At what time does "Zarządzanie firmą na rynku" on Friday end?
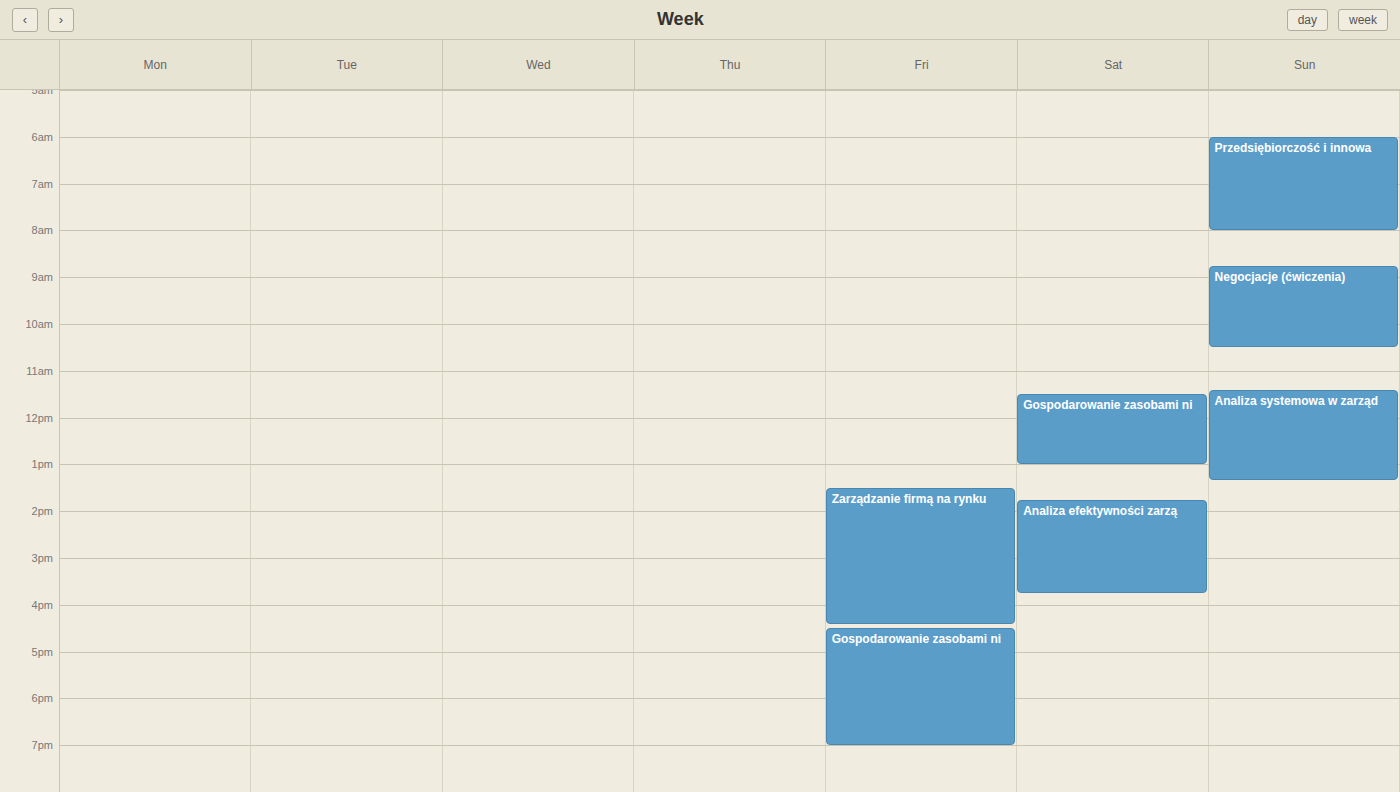
4:25 PM